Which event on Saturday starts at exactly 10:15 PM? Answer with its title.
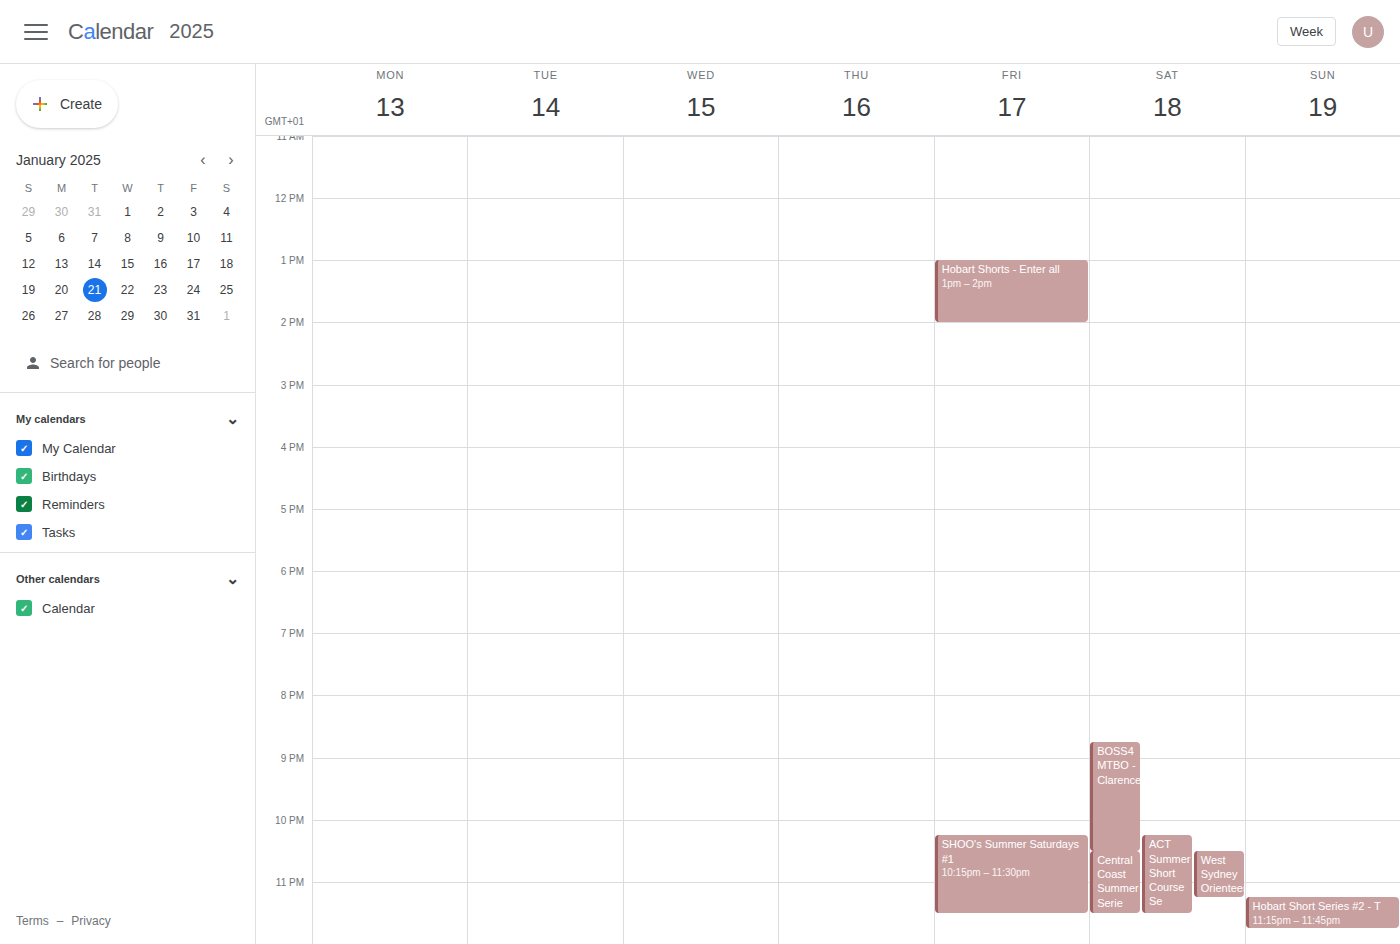
"ACT Summer Short Course Se"